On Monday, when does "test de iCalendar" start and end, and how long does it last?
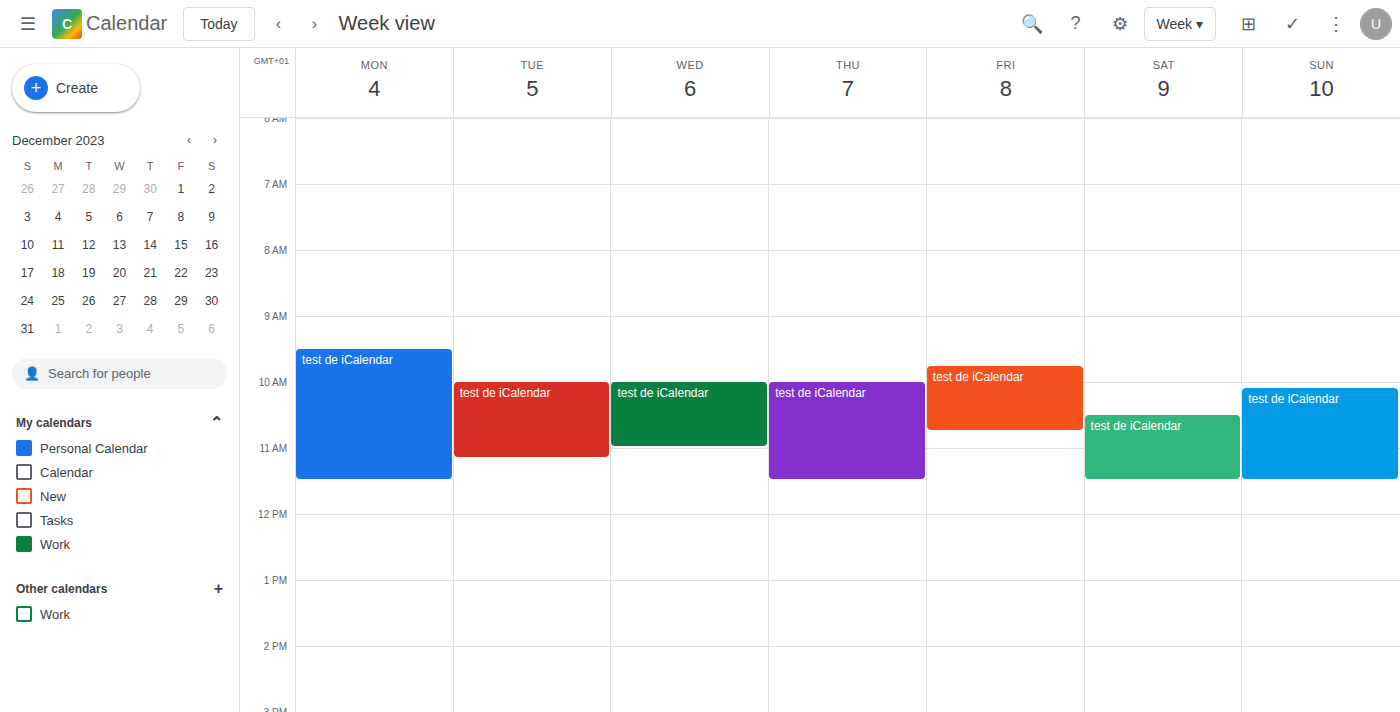
9:30 AM to 11:30 AM, 2 hours